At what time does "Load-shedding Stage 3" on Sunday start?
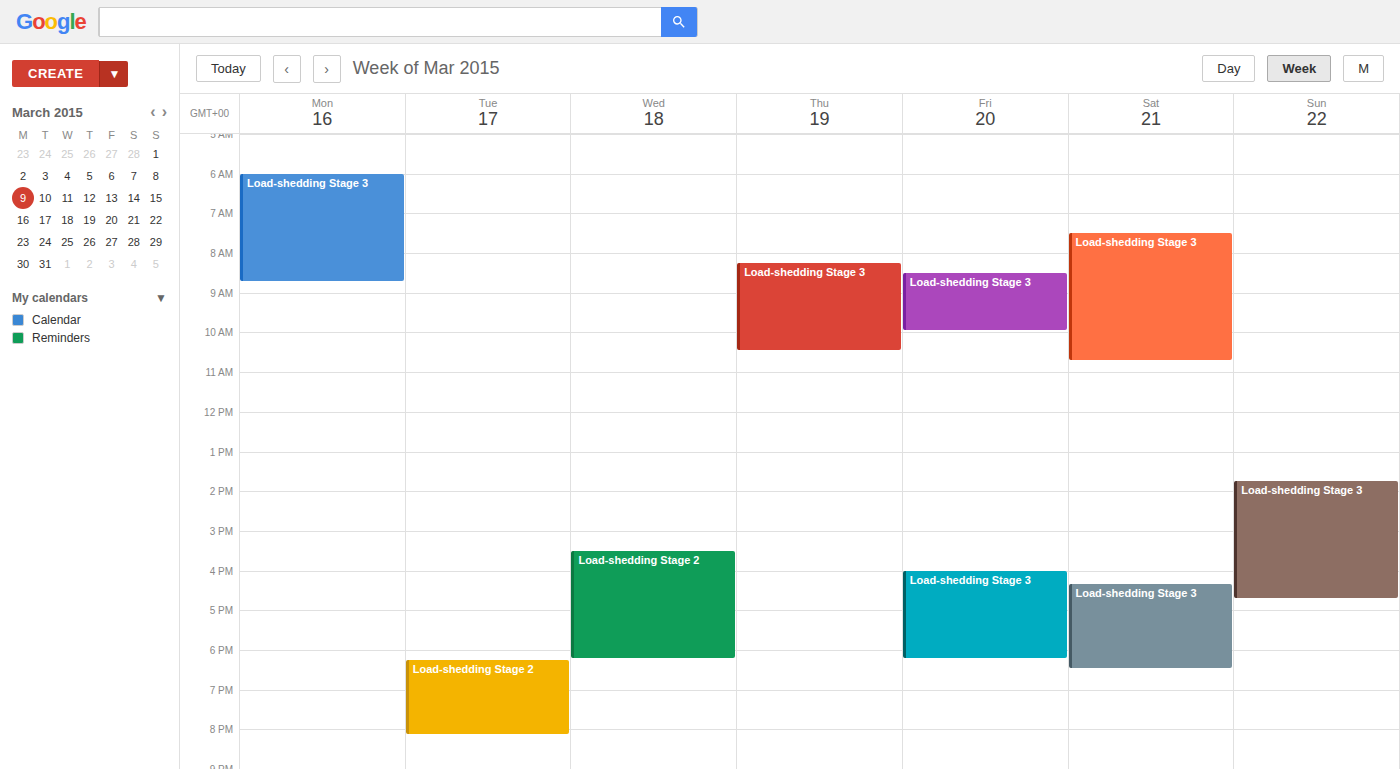
13:45